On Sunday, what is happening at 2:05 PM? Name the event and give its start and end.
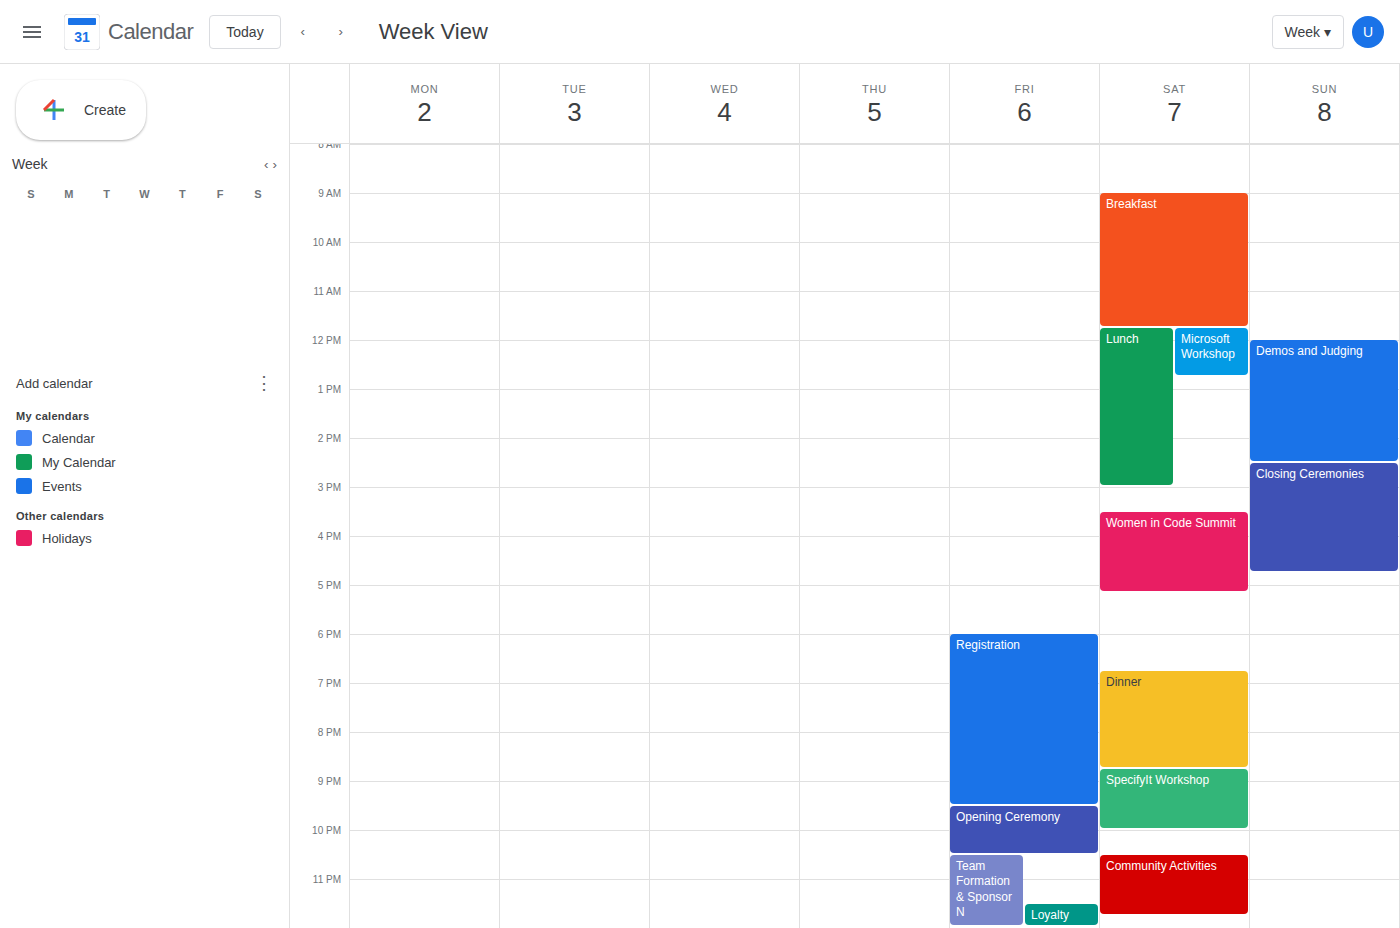
"Demos and Judging", 12:00 PM to 2:30 PM